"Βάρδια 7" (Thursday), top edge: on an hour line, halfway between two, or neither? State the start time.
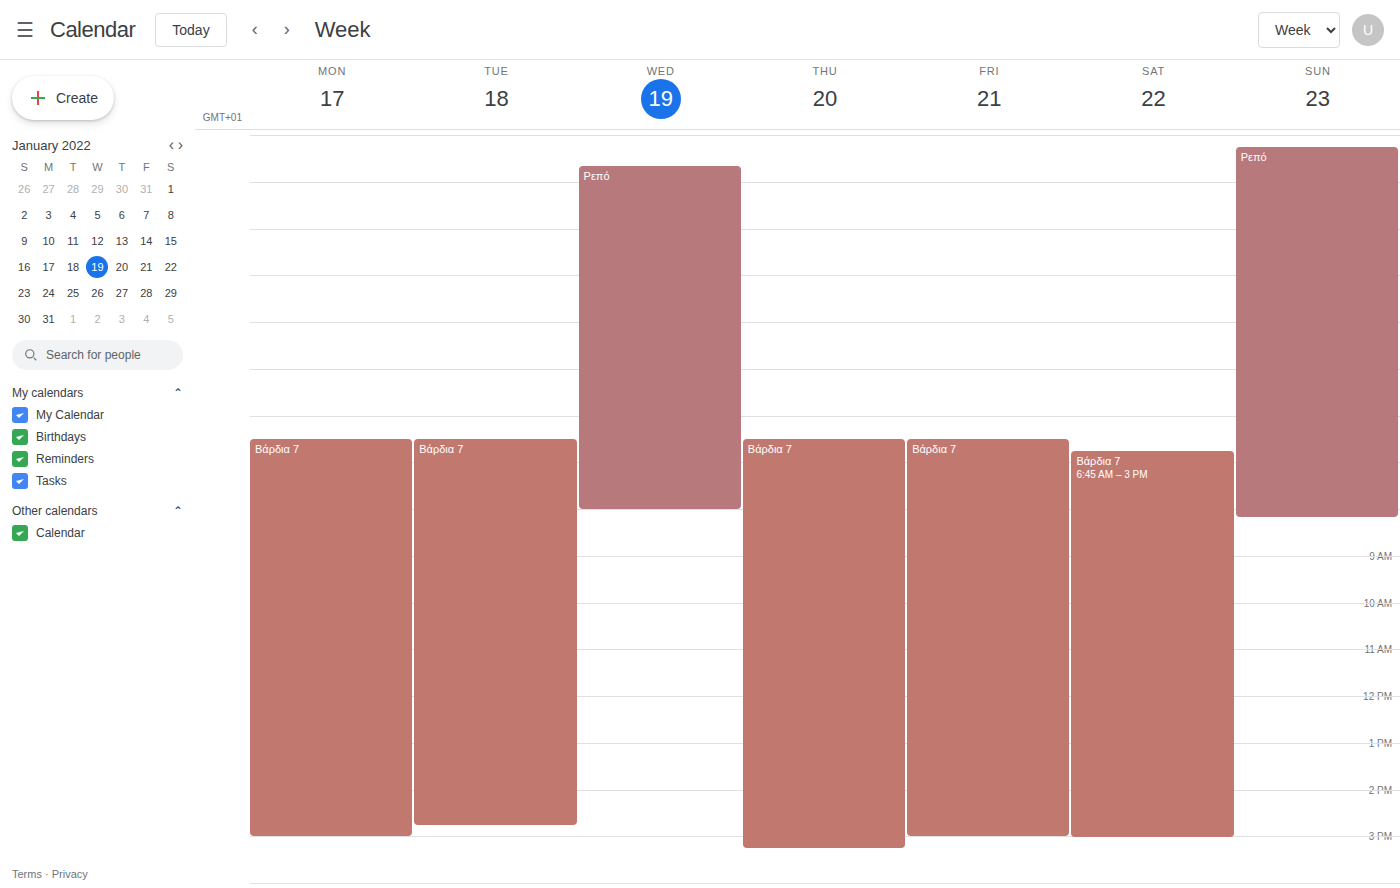
6:30 AM -- halfway between the 6 AM and 7 AM lines.